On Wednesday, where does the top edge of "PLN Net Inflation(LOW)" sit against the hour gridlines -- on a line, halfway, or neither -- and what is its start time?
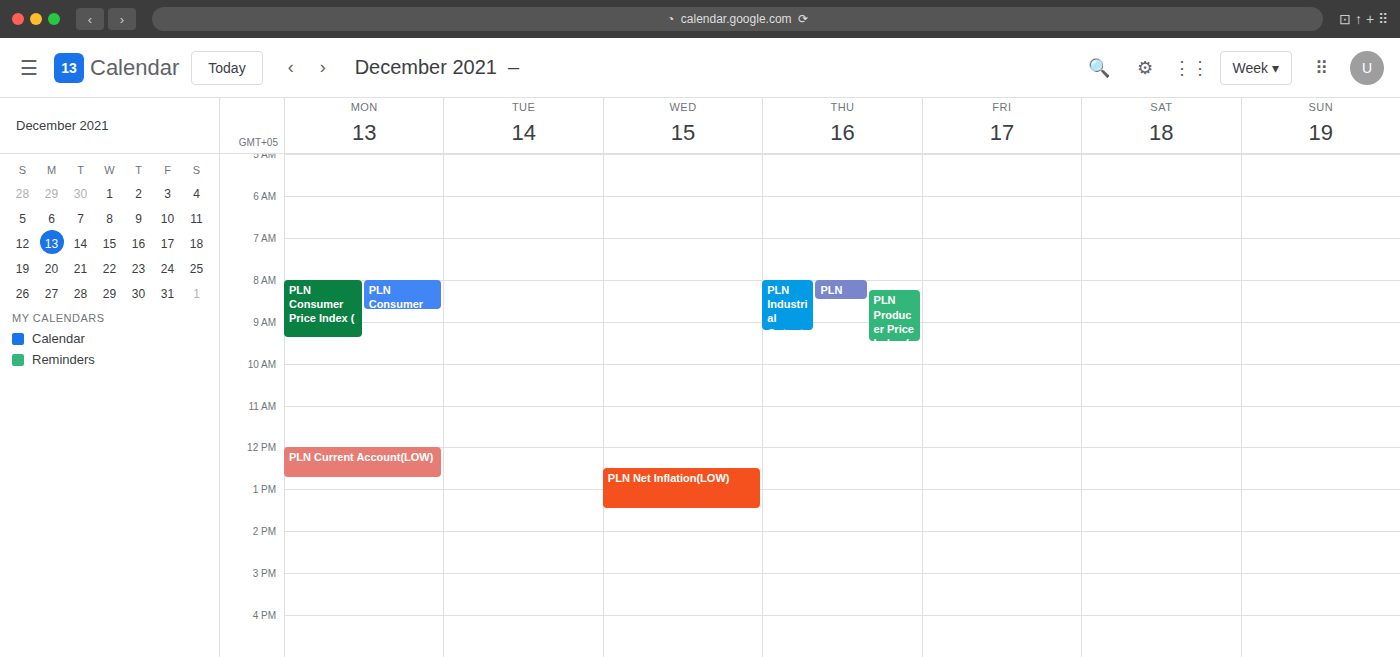
12:30 PM -- halfway between the 12 PM and 1 PM lines.